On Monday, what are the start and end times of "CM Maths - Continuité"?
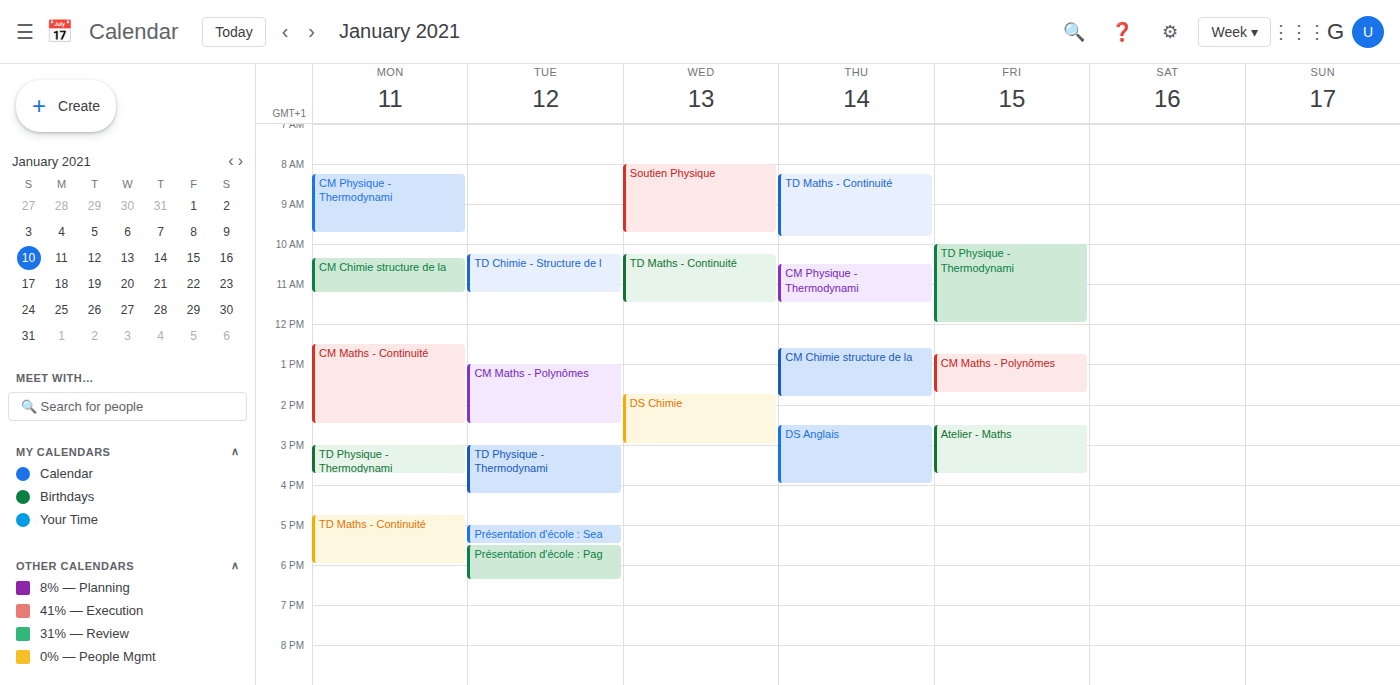
12:30 PM to 2:30 PM